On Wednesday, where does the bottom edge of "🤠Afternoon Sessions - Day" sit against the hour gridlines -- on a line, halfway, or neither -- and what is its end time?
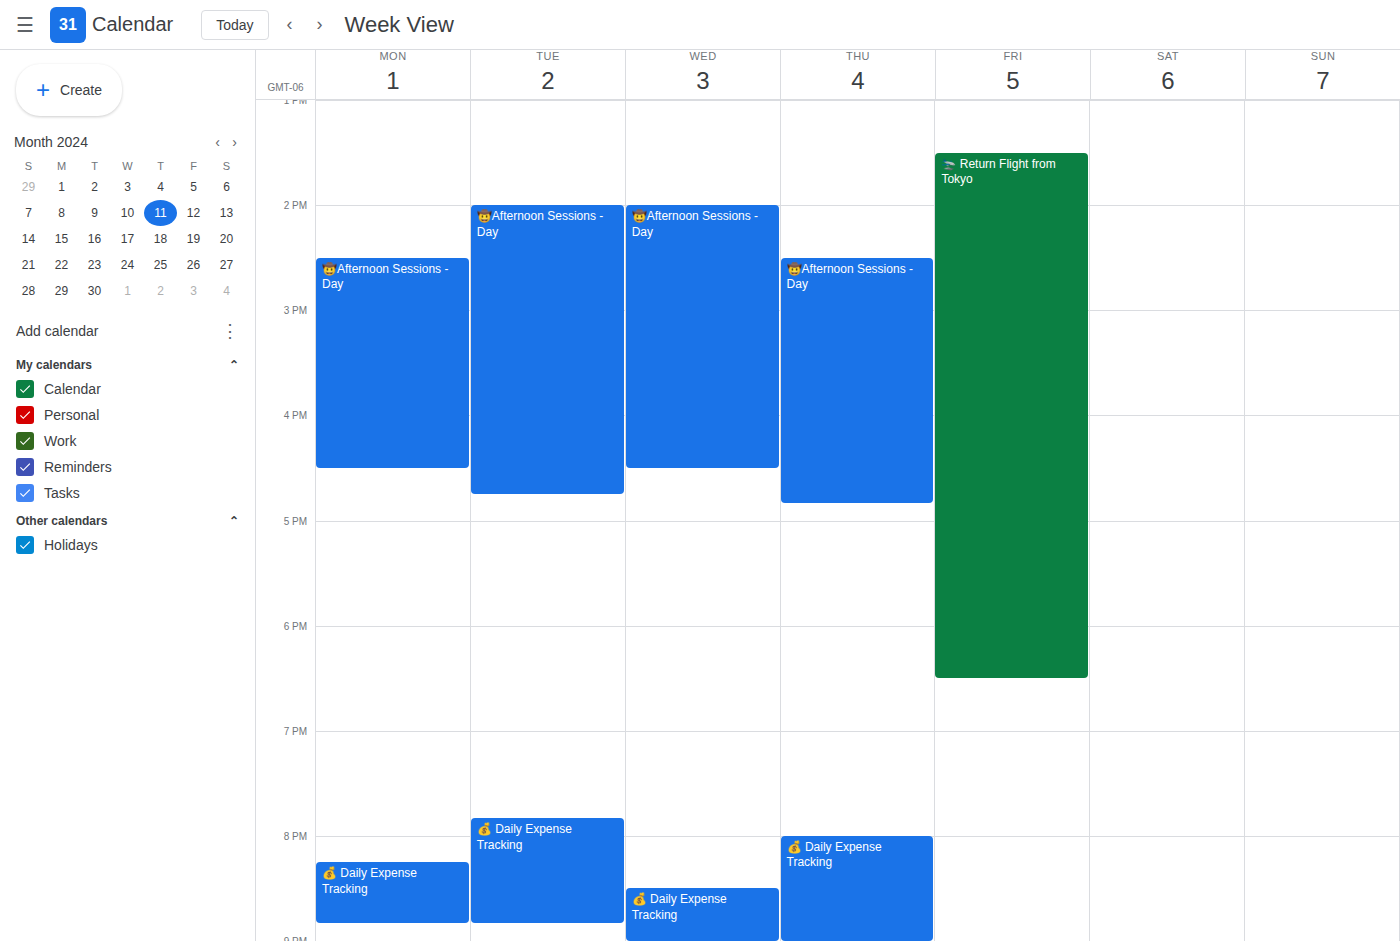
4:30 PM -- halfway between the 4 PM and 5 PM lines.